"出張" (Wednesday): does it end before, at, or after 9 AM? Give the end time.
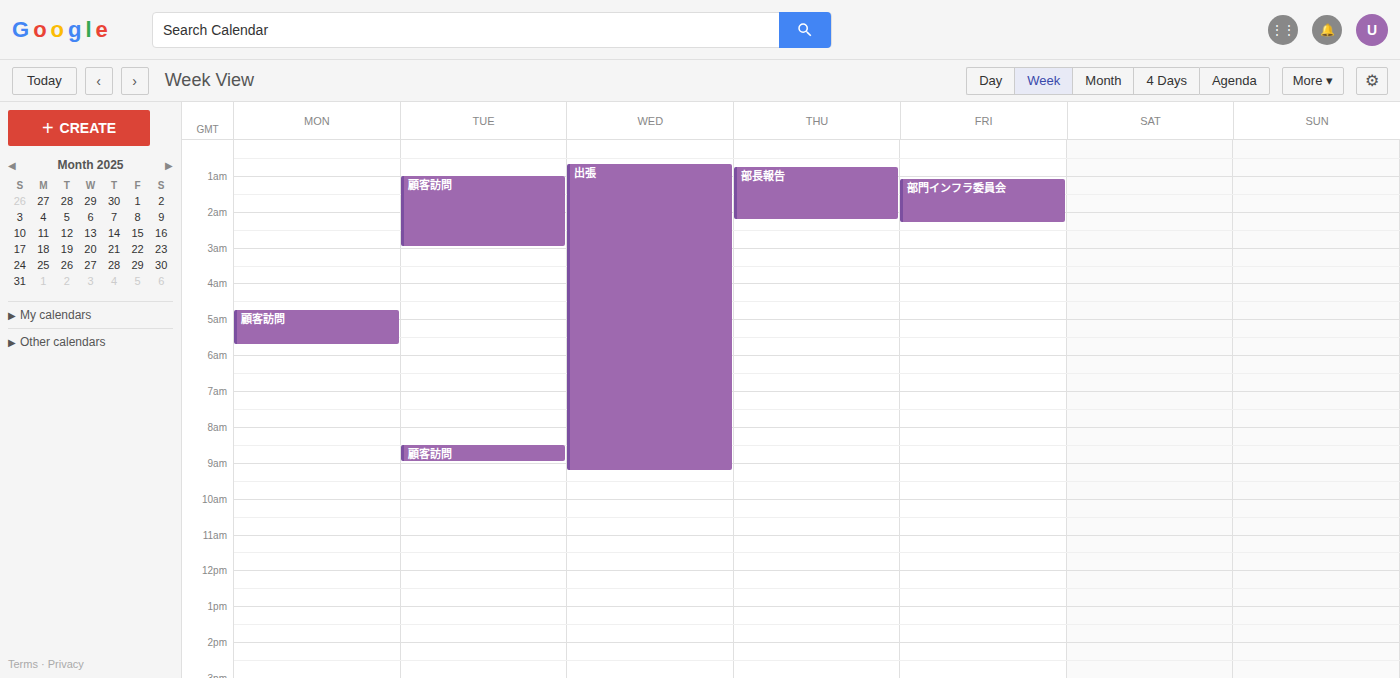
9:15 AM -- after 9 AM, 15 minutes below the 9 AM line.